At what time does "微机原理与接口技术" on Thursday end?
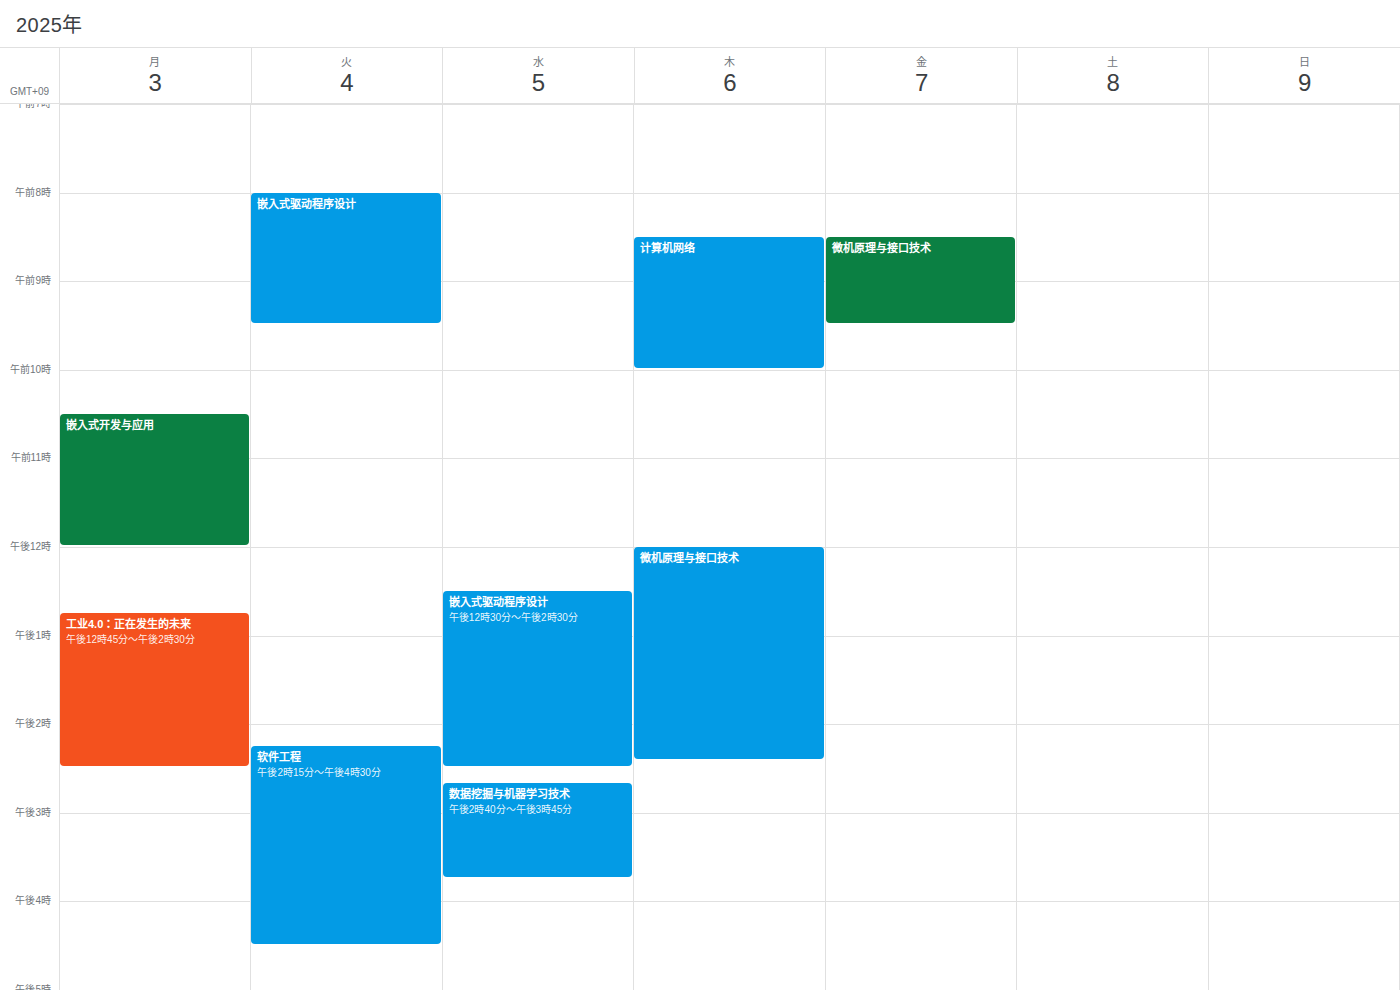
2:25 PM